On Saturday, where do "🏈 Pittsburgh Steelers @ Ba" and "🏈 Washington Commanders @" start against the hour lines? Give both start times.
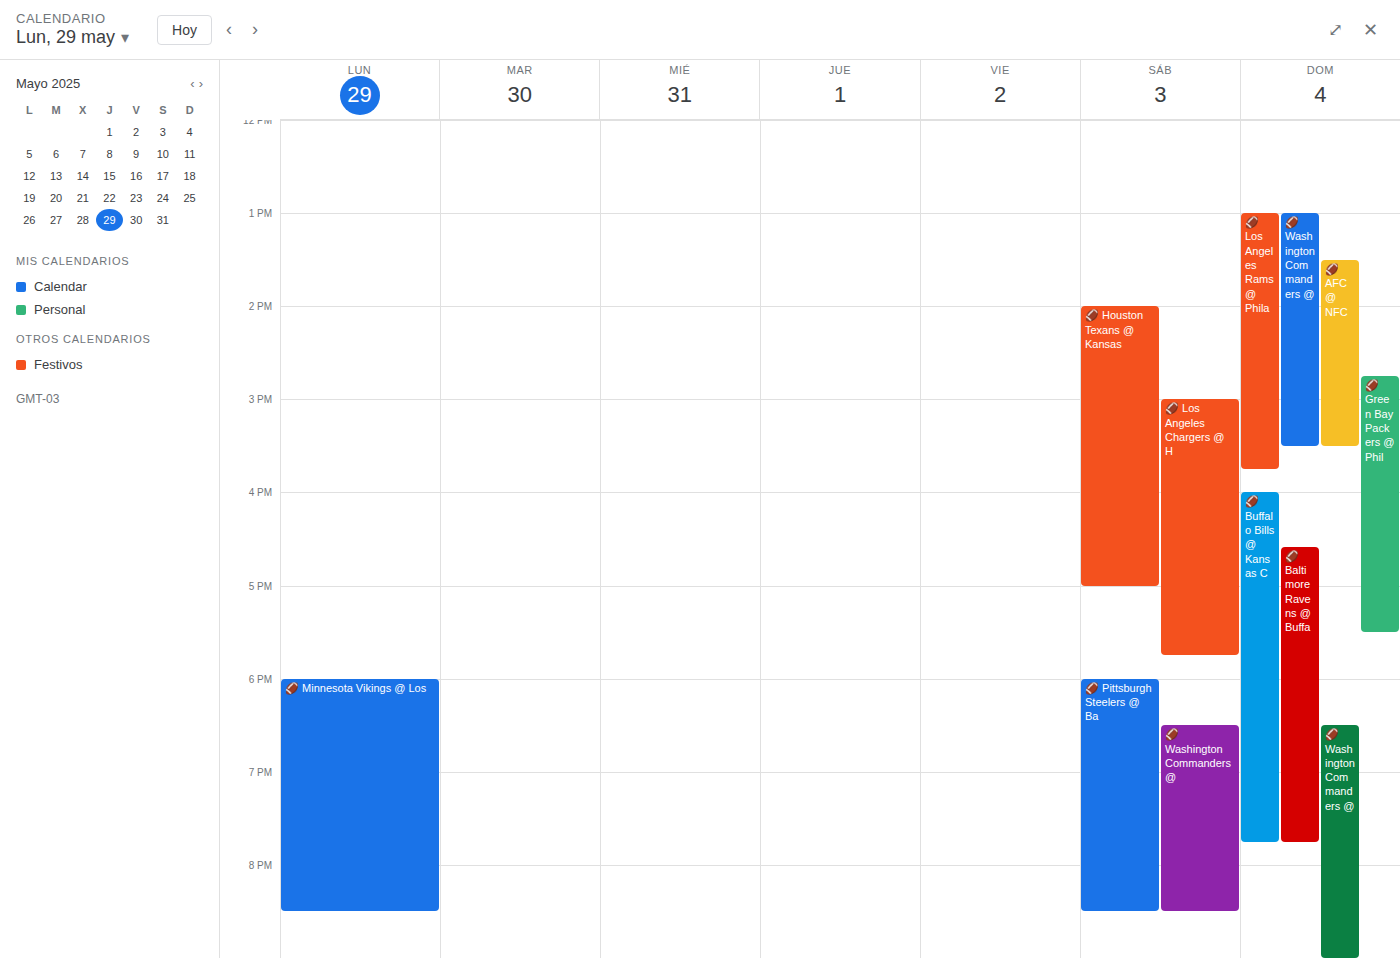
"🏈 Pittsburgh Steelers @ Ba": 18:00, exactly on the 18:00 line. "🏈 Washington Commanders @": 18:30, halfway between the 18:00 and 19:00 lines.